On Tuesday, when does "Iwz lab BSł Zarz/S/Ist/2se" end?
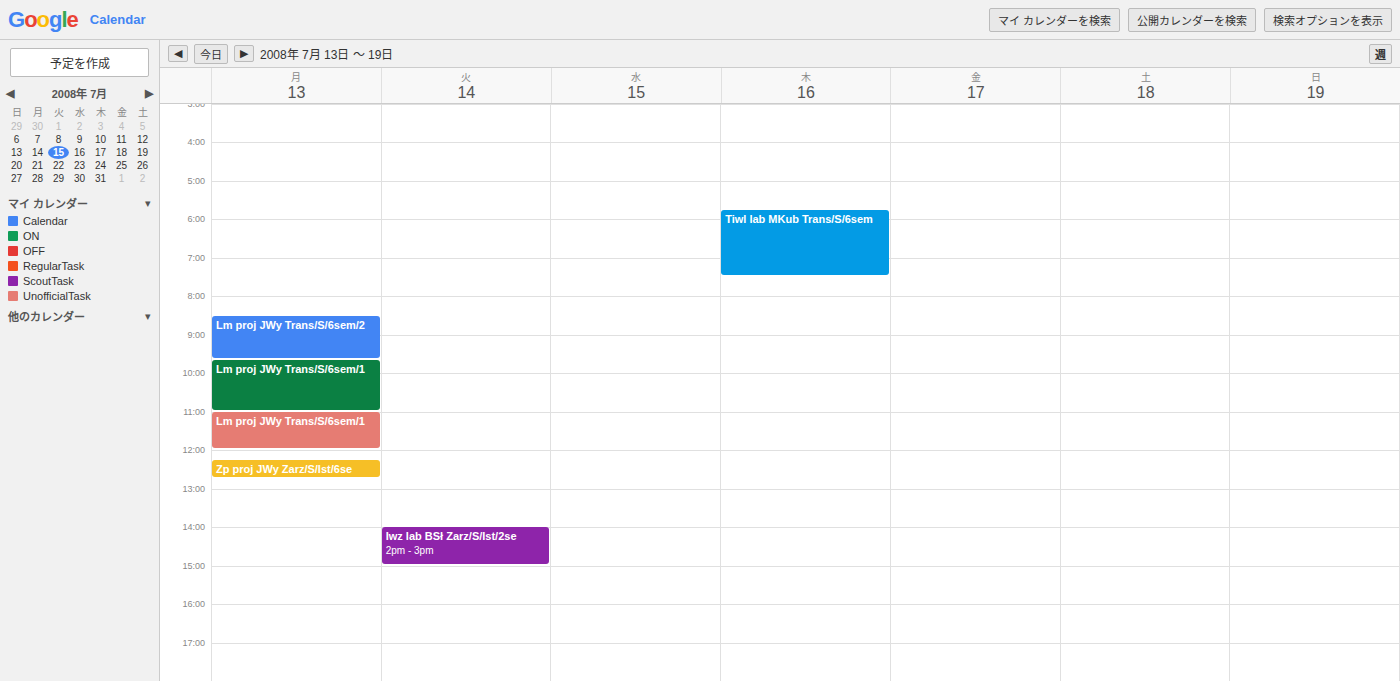
3:00 PM